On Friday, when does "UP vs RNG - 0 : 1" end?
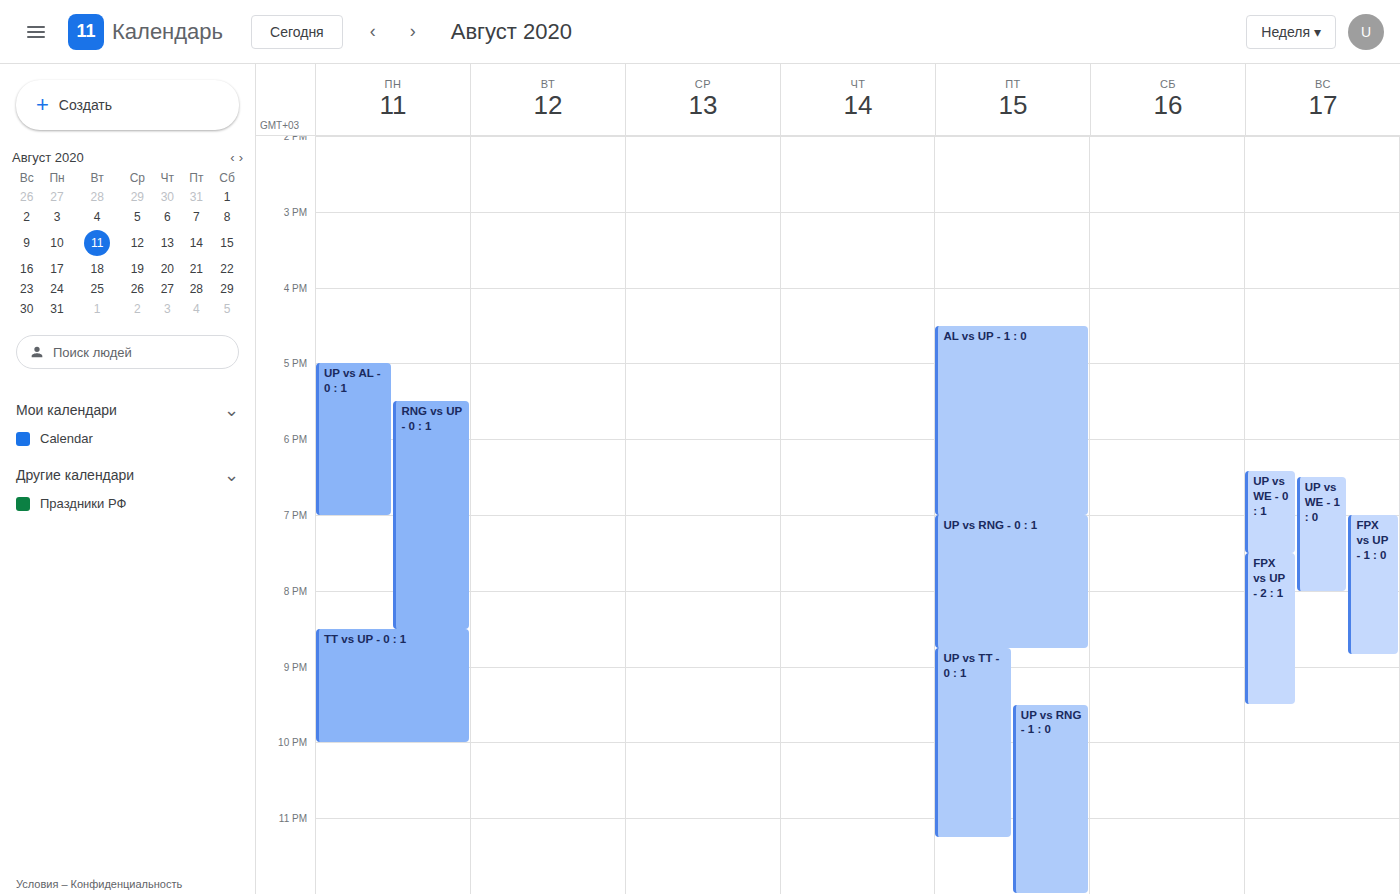
8:45 PM